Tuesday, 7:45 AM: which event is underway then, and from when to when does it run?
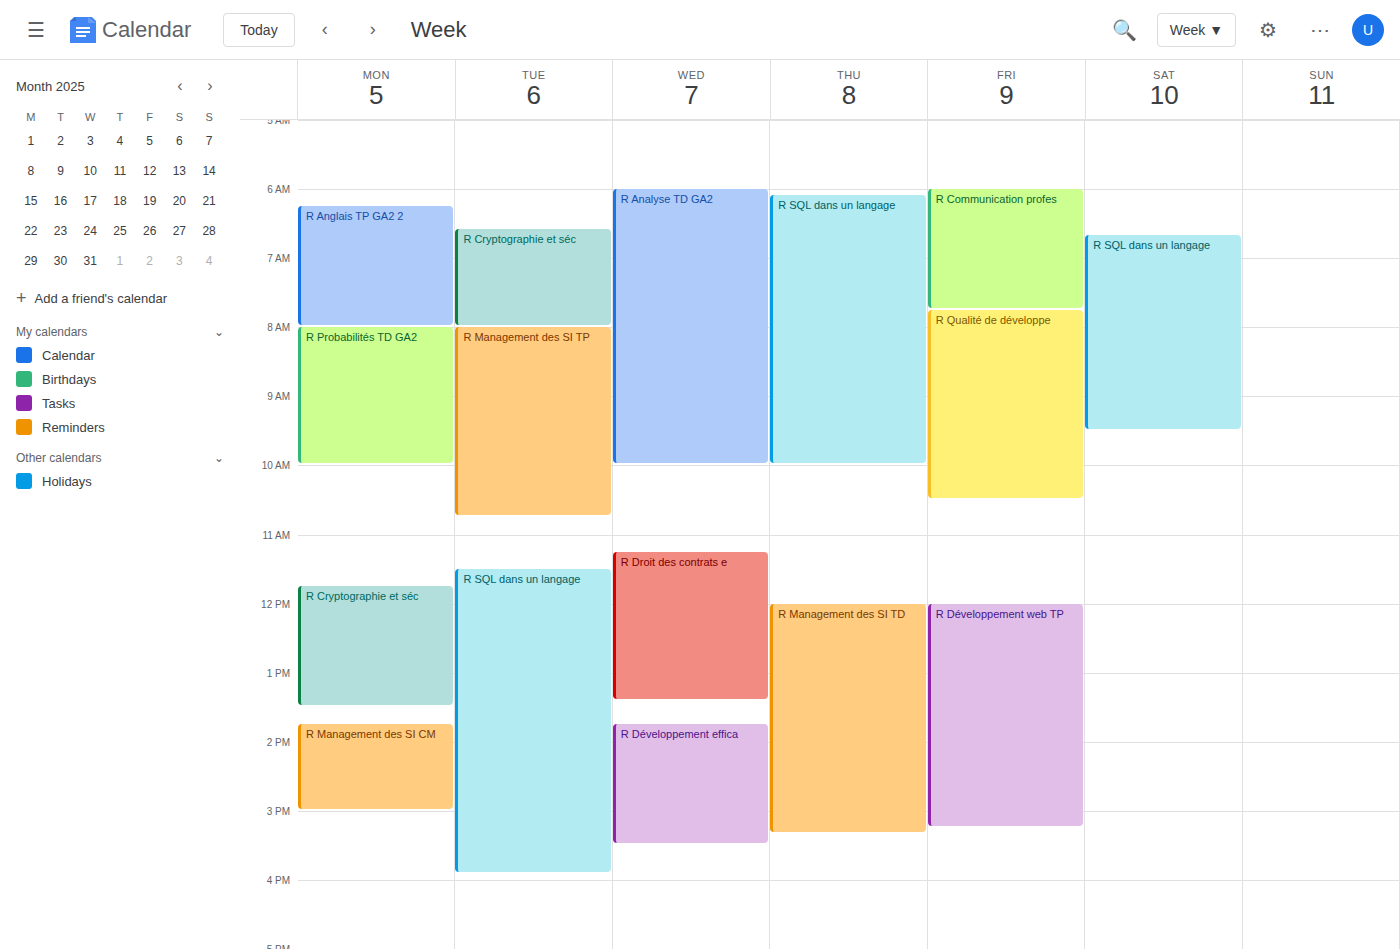
"R Cryptographie et séc", 6:35 AM to 8:00 AM